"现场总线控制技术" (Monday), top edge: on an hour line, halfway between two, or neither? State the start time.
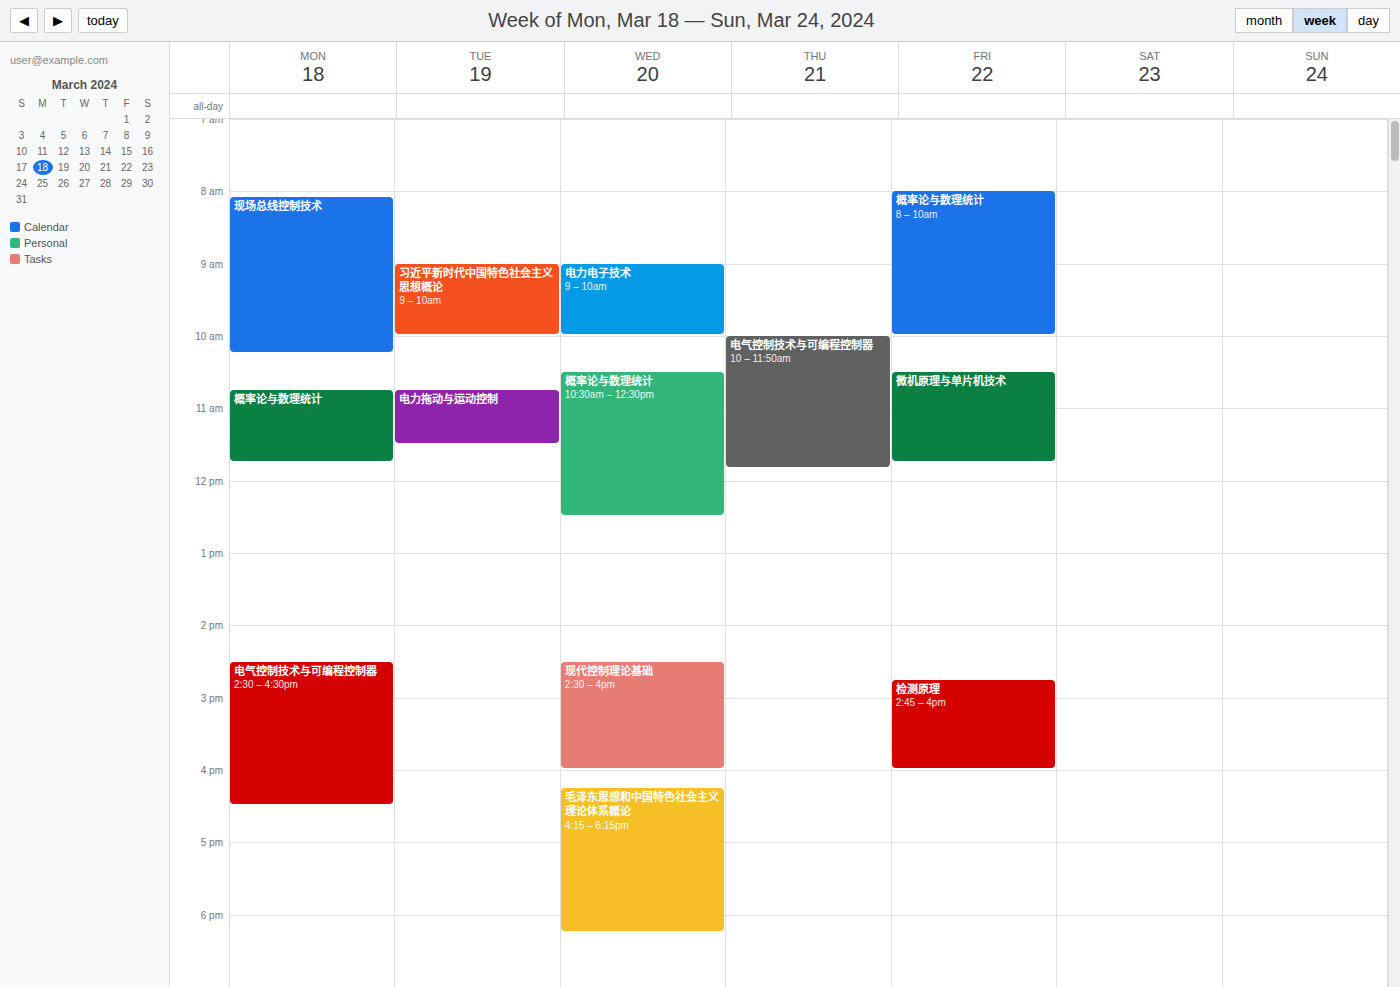
08:05 -- neither: 5 minutes below the 08:00 line and 55 minutes above the 09:00 line.